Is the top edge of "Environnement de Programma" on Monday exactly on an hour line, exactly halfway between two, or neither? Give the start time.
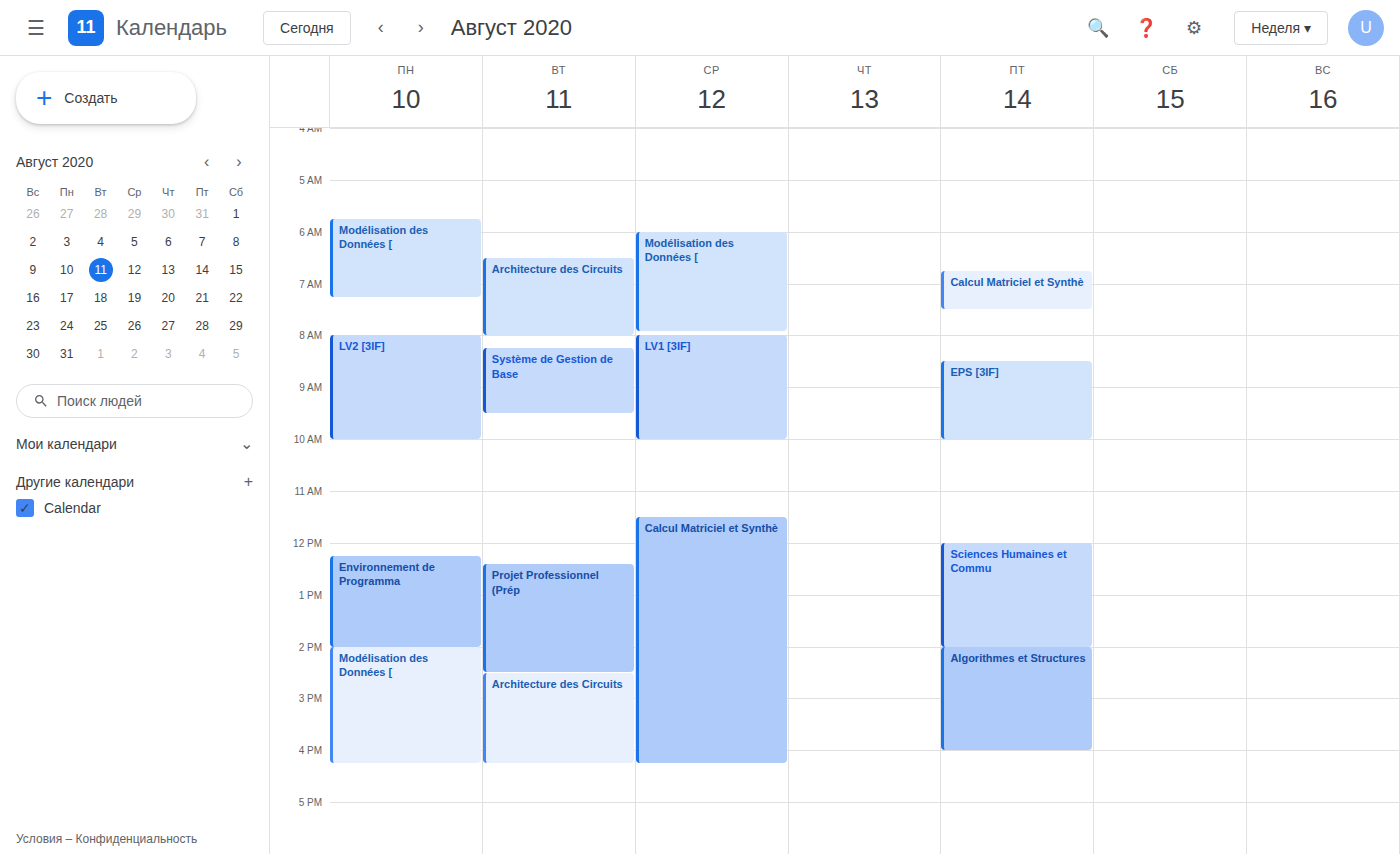
12:15 PM -- neither: a quarter of the way from the 12 PM line to the 1 PM line.